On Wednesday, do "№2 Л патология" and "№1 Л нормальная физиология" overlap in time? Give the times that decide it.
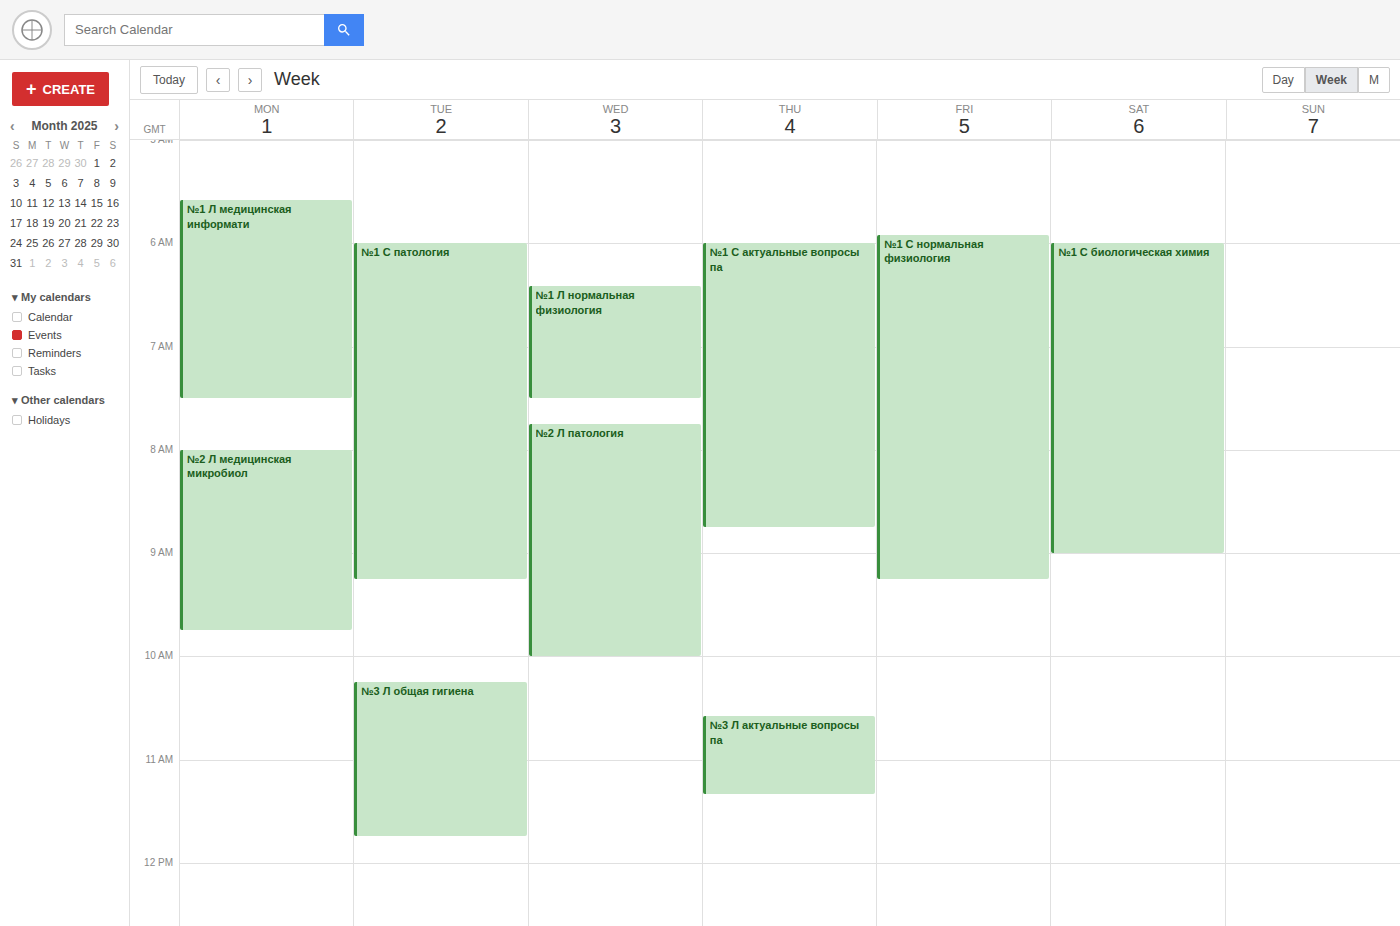
"№1 Л нормальная физиология" ends at 7:30 AM and "№2 Л патология" starts at 7:45 AM -- no overlap.